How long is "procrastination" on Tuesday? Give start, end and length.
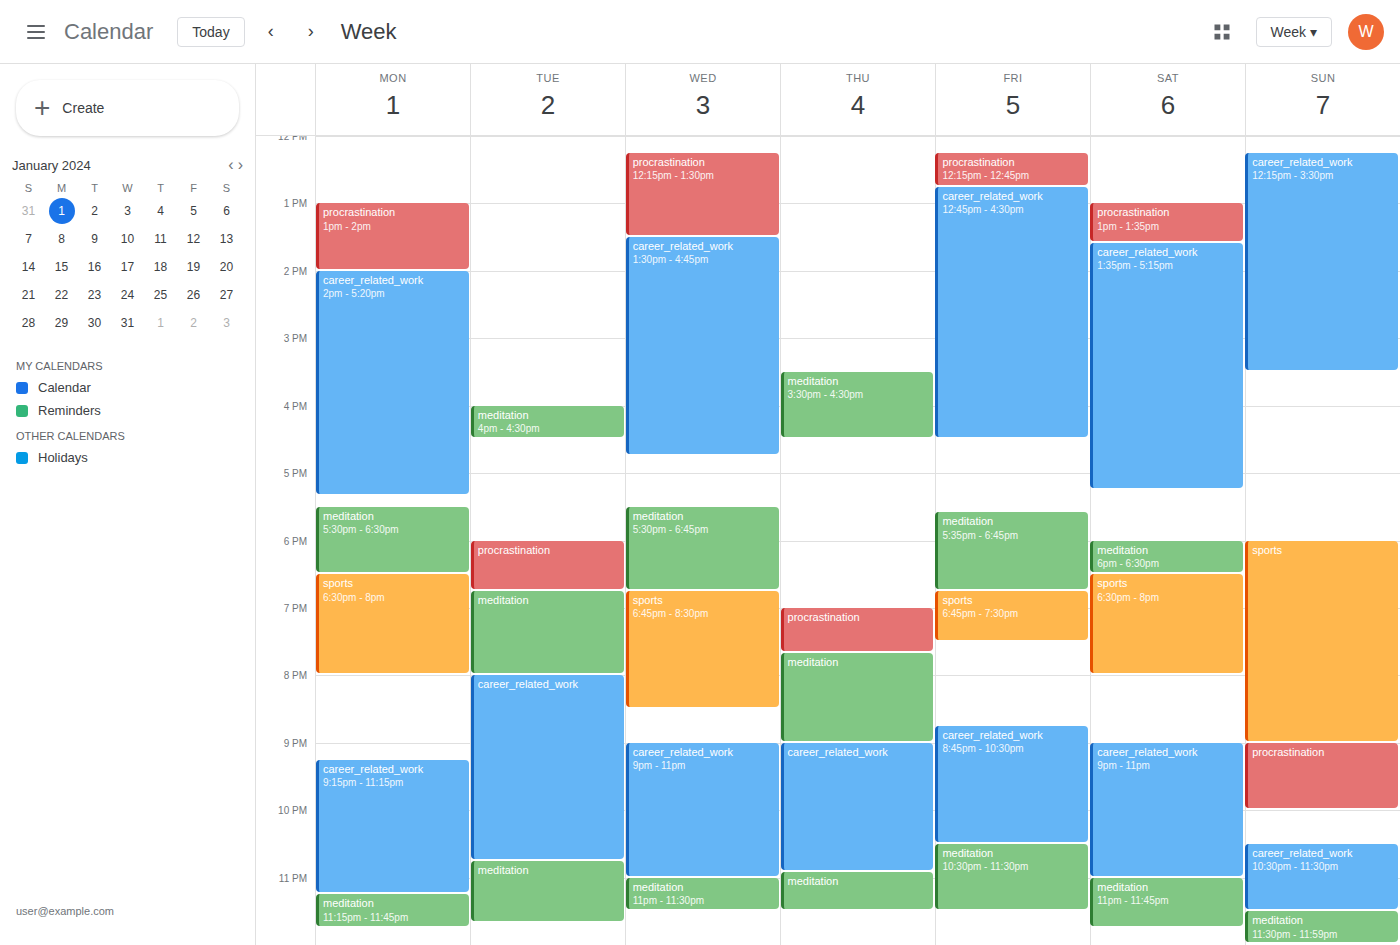
6:00 PM to 6:45 PM, 45 minutes